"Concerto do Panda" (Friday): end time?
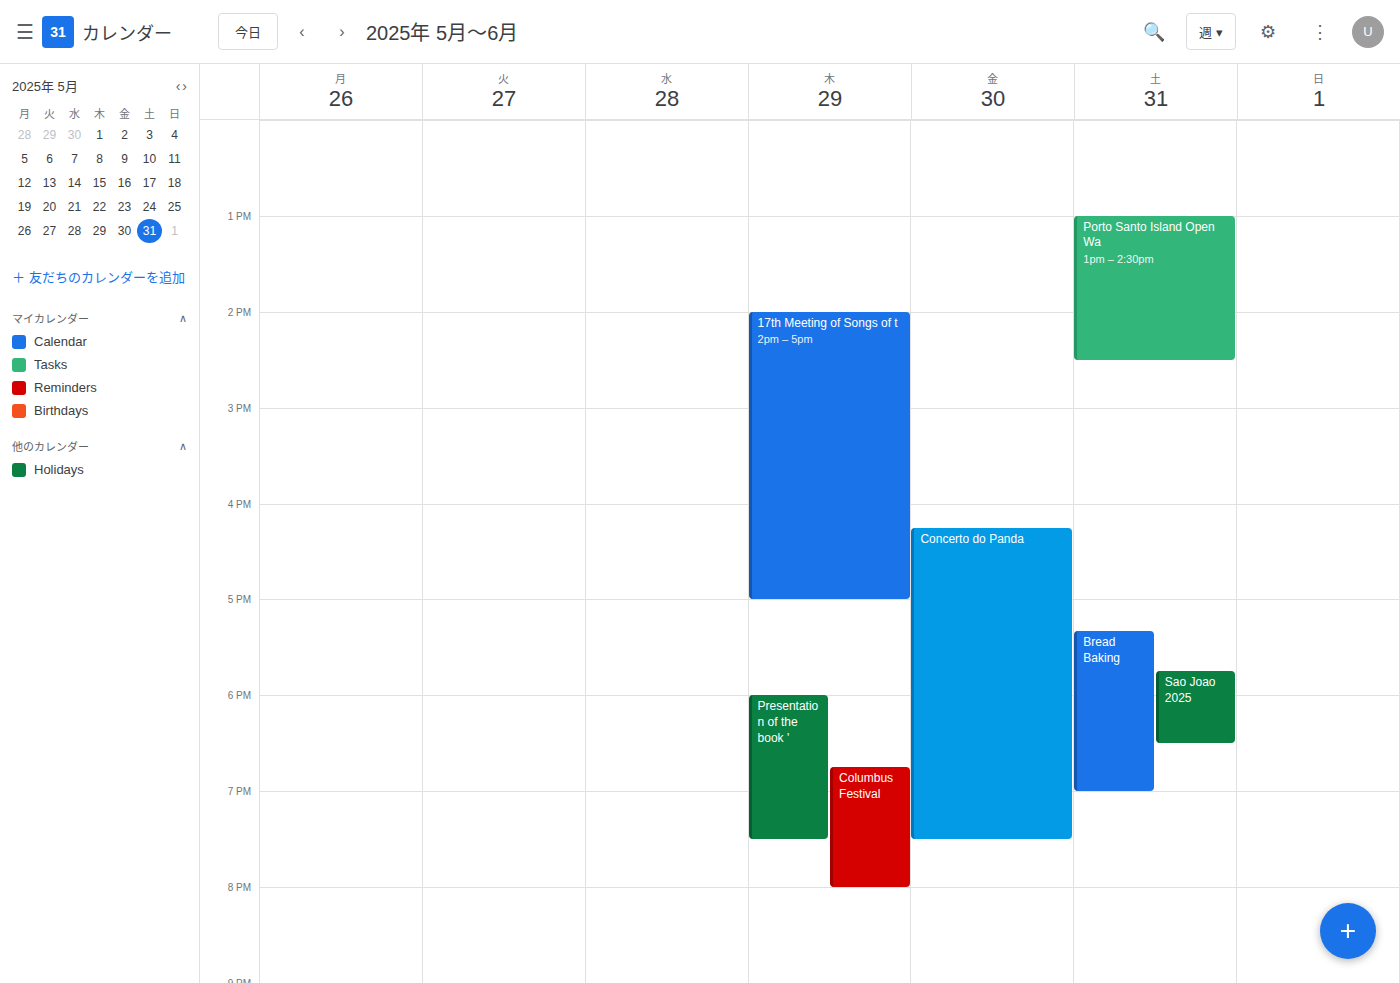
7:30 PM